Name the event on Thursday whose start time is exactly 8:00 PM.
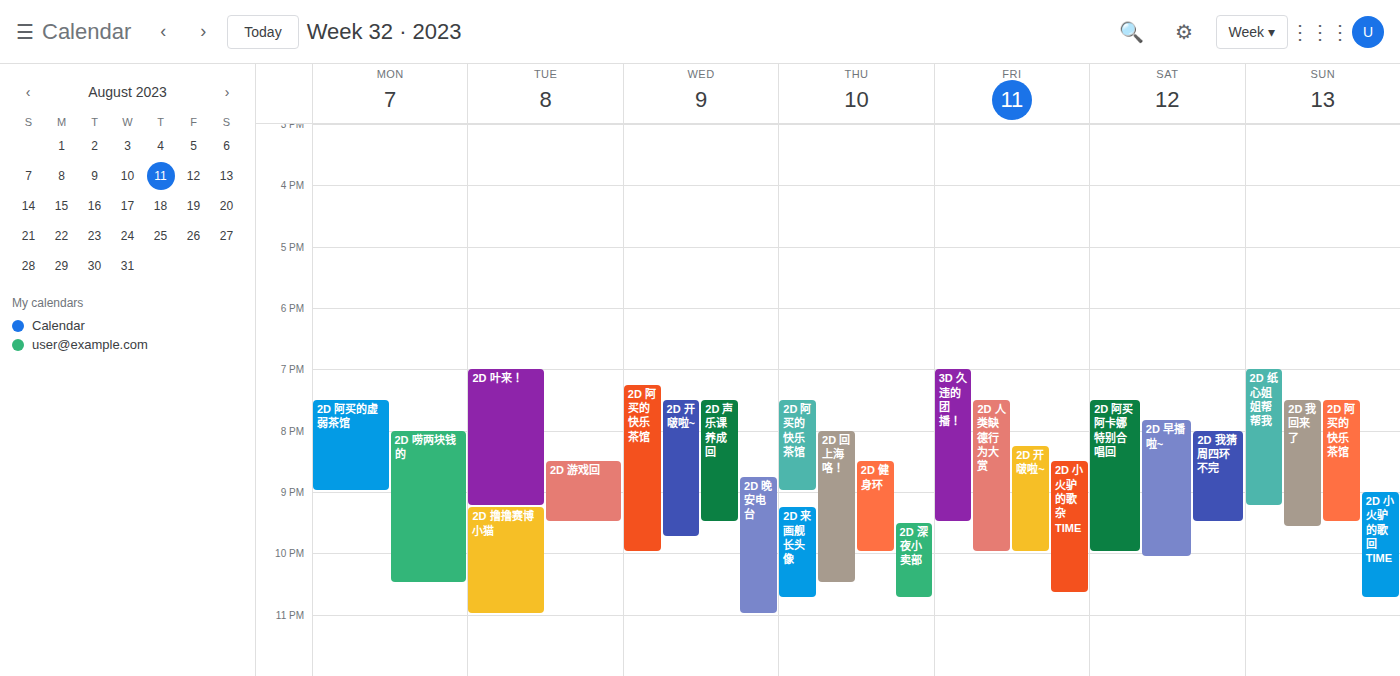
"2D 回上海咯！"